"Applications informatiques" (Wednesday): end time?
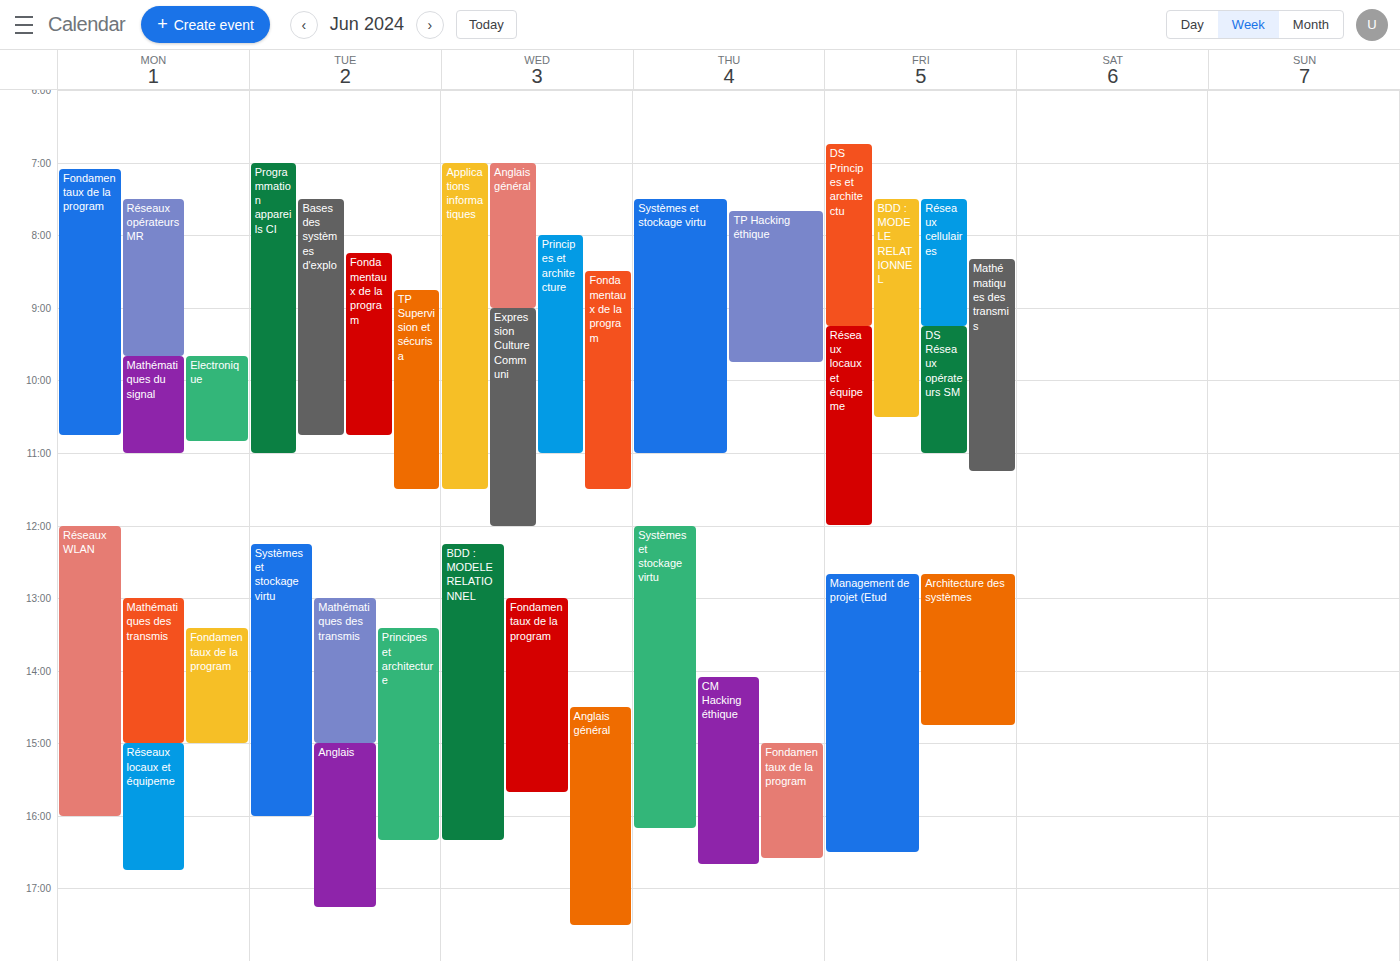
11:30 AM